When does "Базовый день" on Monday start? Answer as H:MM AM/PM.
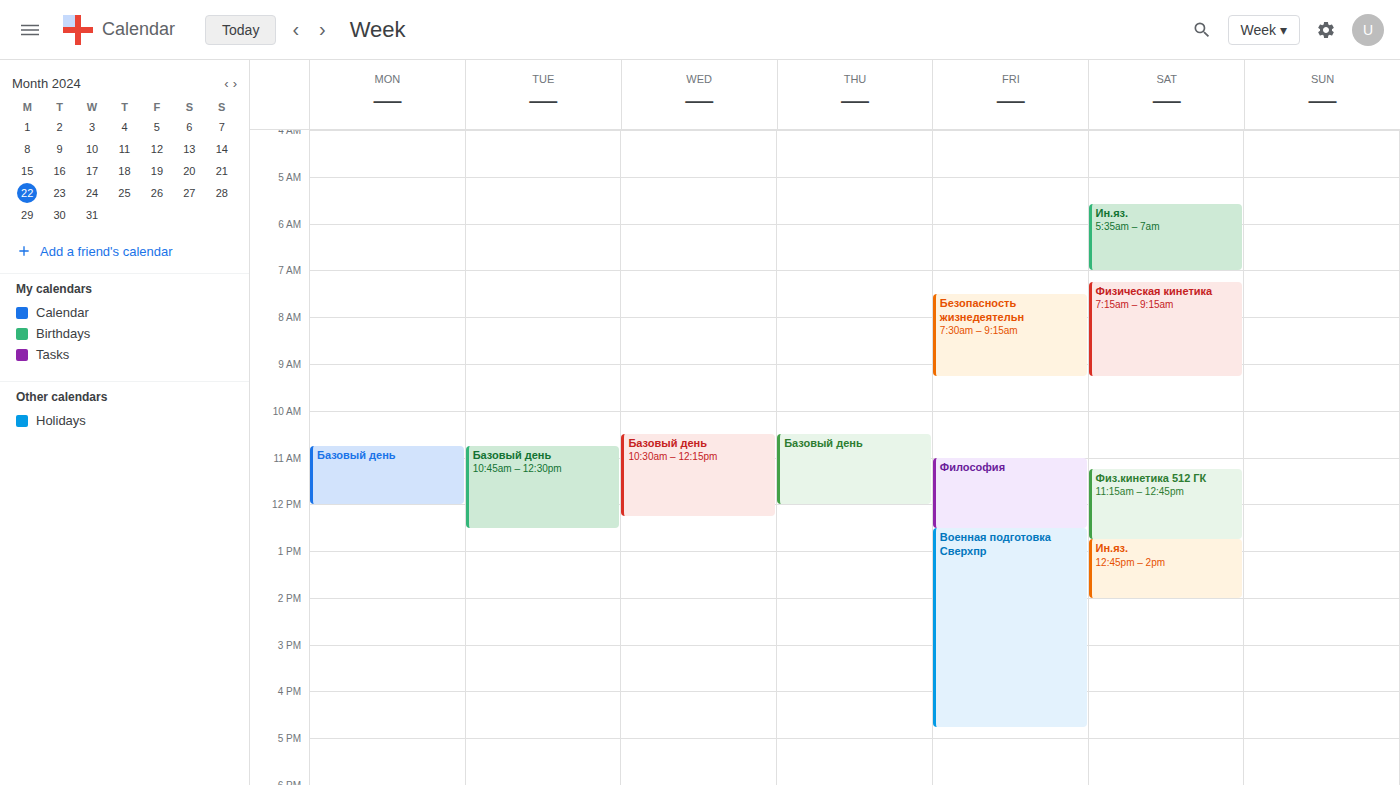
10:45 AM